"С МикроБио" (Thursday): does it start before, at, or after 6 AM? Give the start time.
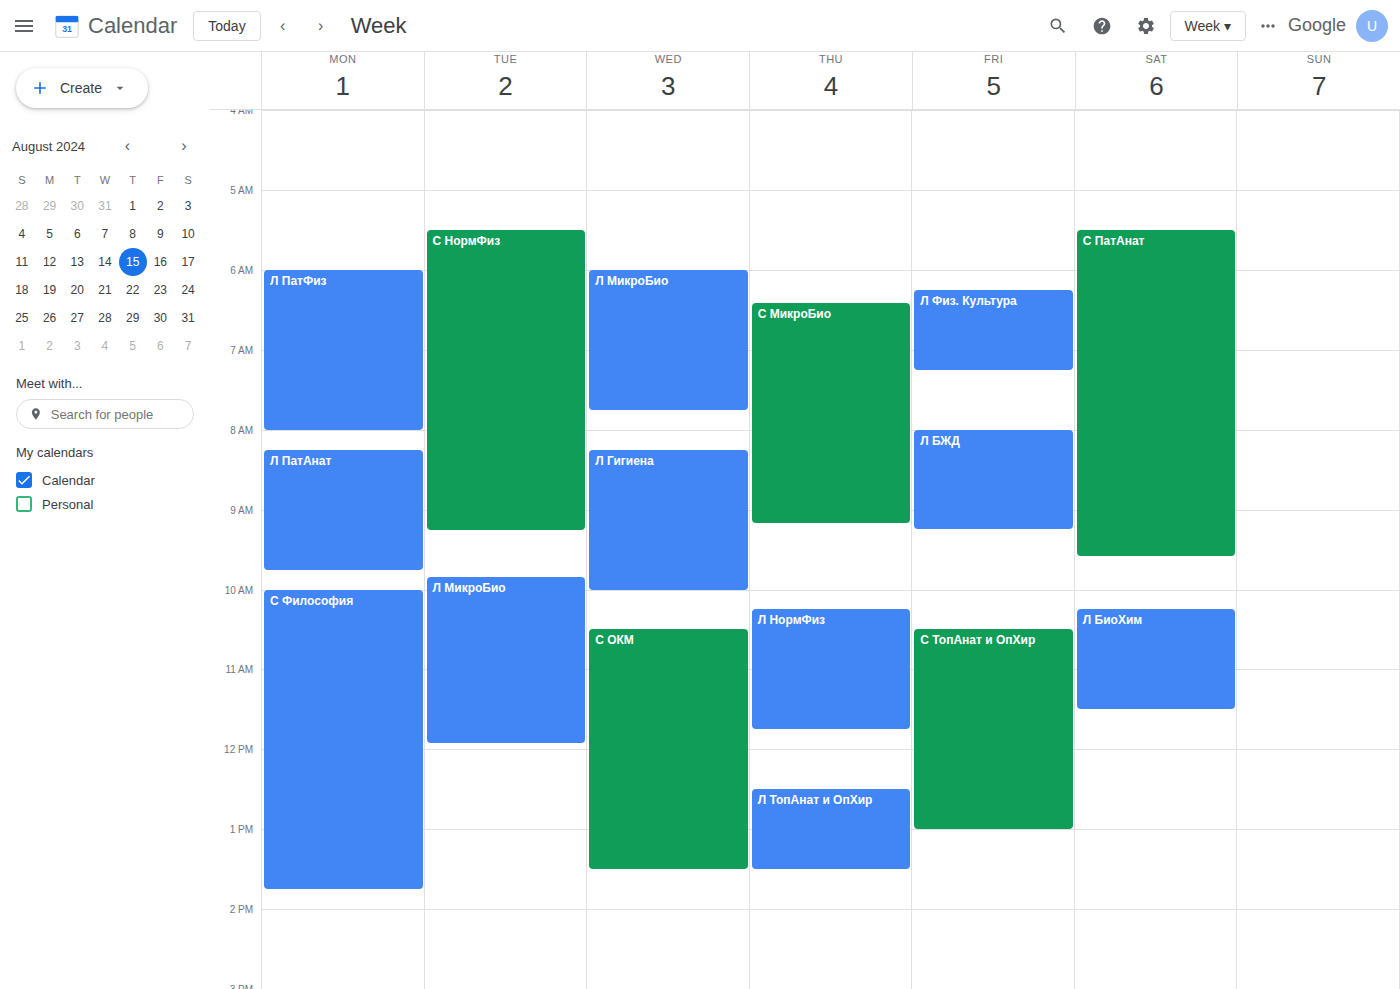
6:25 AM -- after 6 AM, 25 minutes below the 6 AM line.